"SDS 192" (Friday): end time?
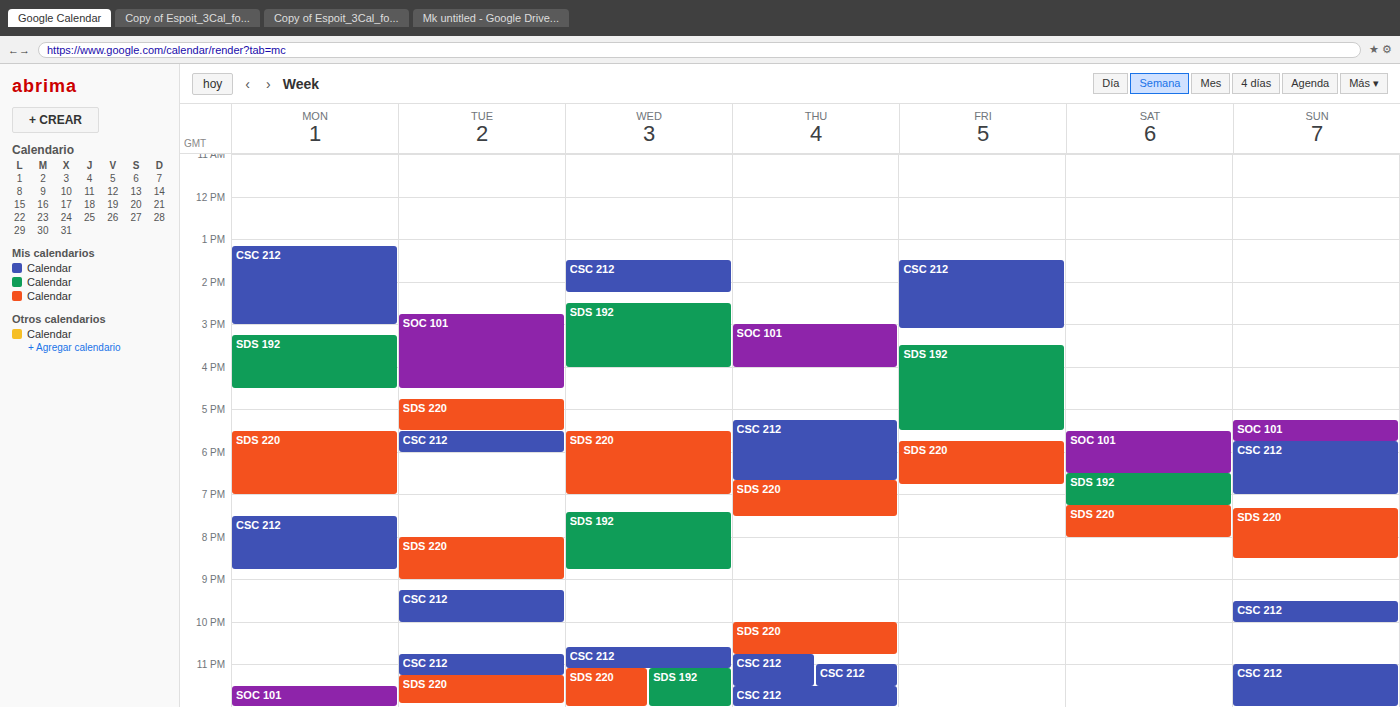
5:30 PM